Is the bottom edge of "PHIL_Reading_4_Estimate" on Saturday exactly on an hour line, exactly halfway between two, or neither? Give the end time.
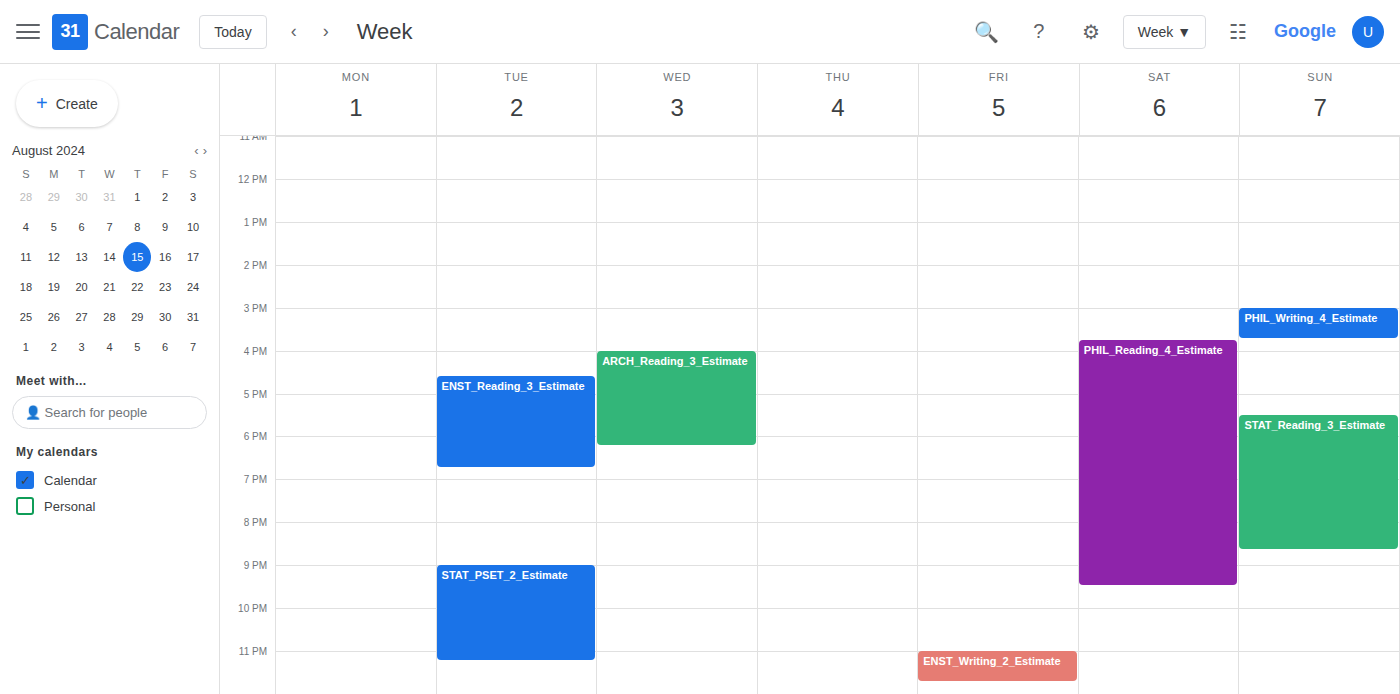
21:30 -- halfway between the 21:00 and 22:00 lines.